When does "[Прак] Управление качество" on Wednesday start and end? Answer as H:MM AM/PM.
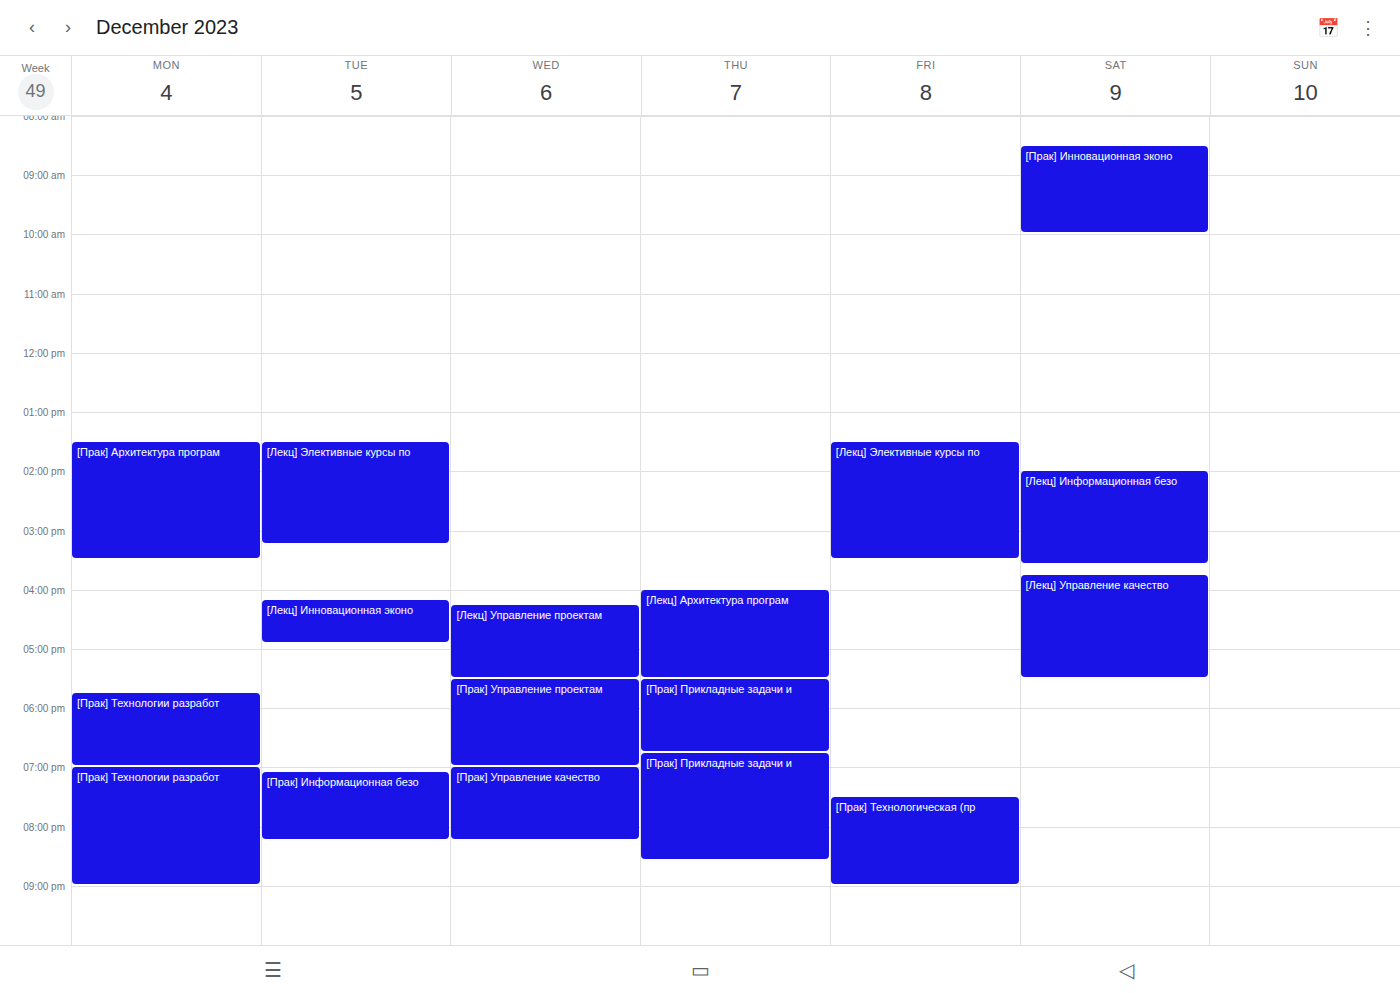
7:00 PM to 8:15 PM